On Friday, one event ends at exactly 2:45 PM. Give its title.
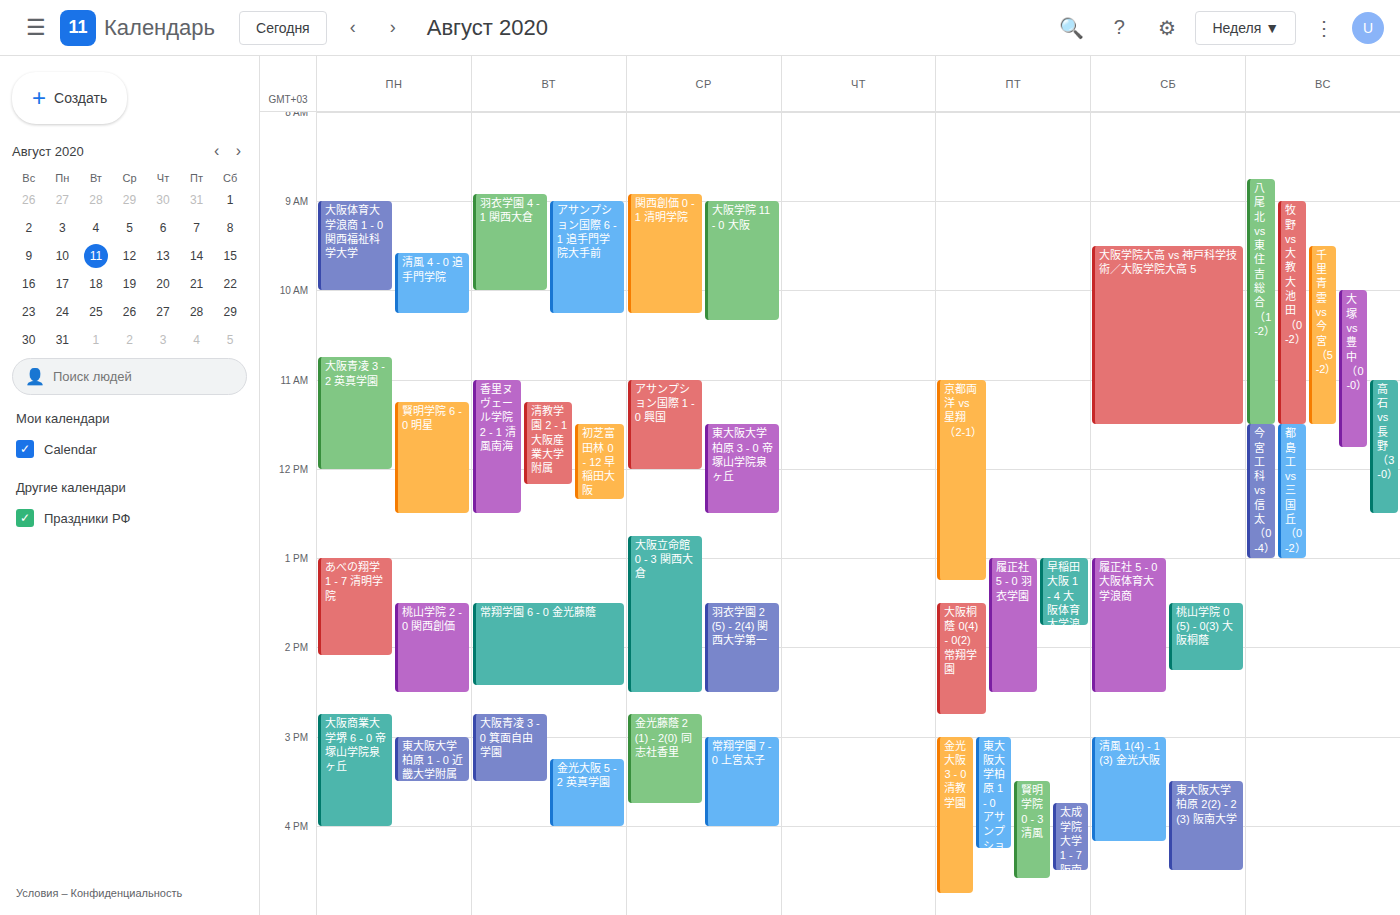
"大阪桐蔭 0(4) - 0(2) 常翔学園"